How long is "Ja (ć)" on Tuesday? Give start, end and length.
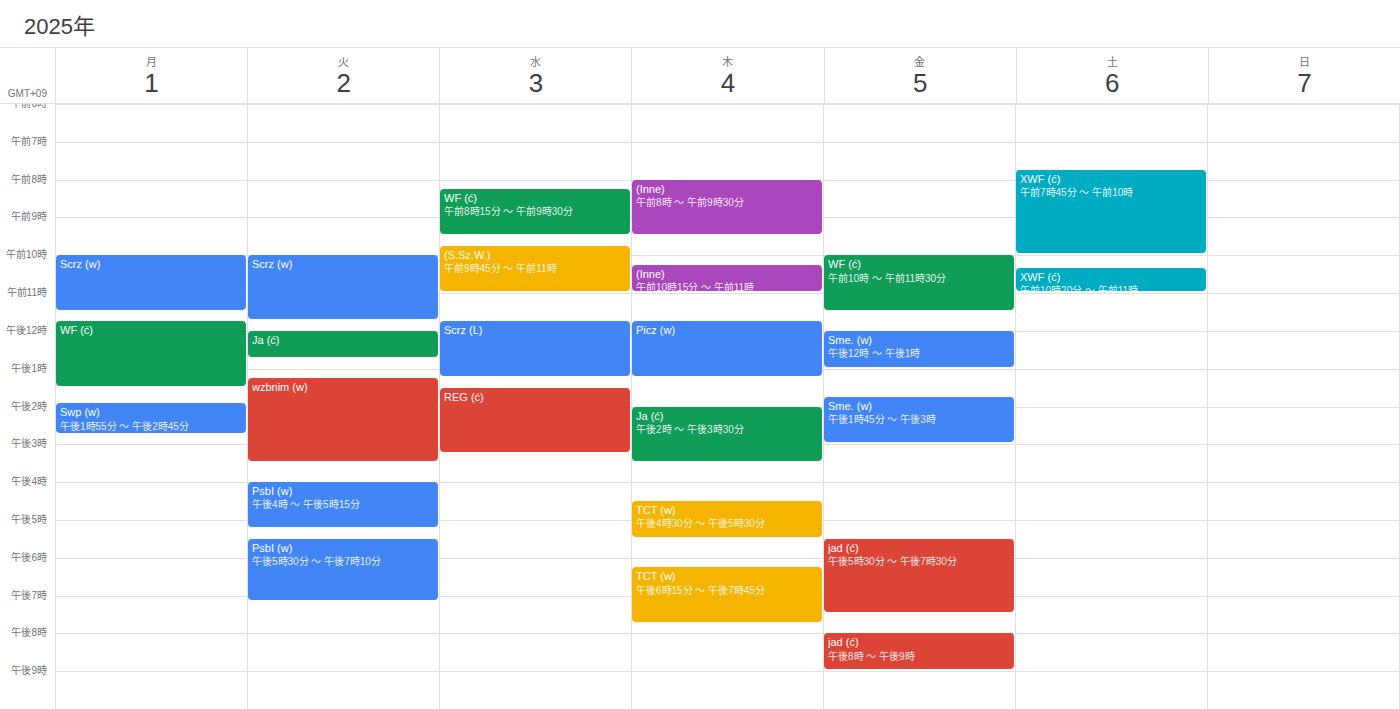
12:00 to 12:45, 45 minutes